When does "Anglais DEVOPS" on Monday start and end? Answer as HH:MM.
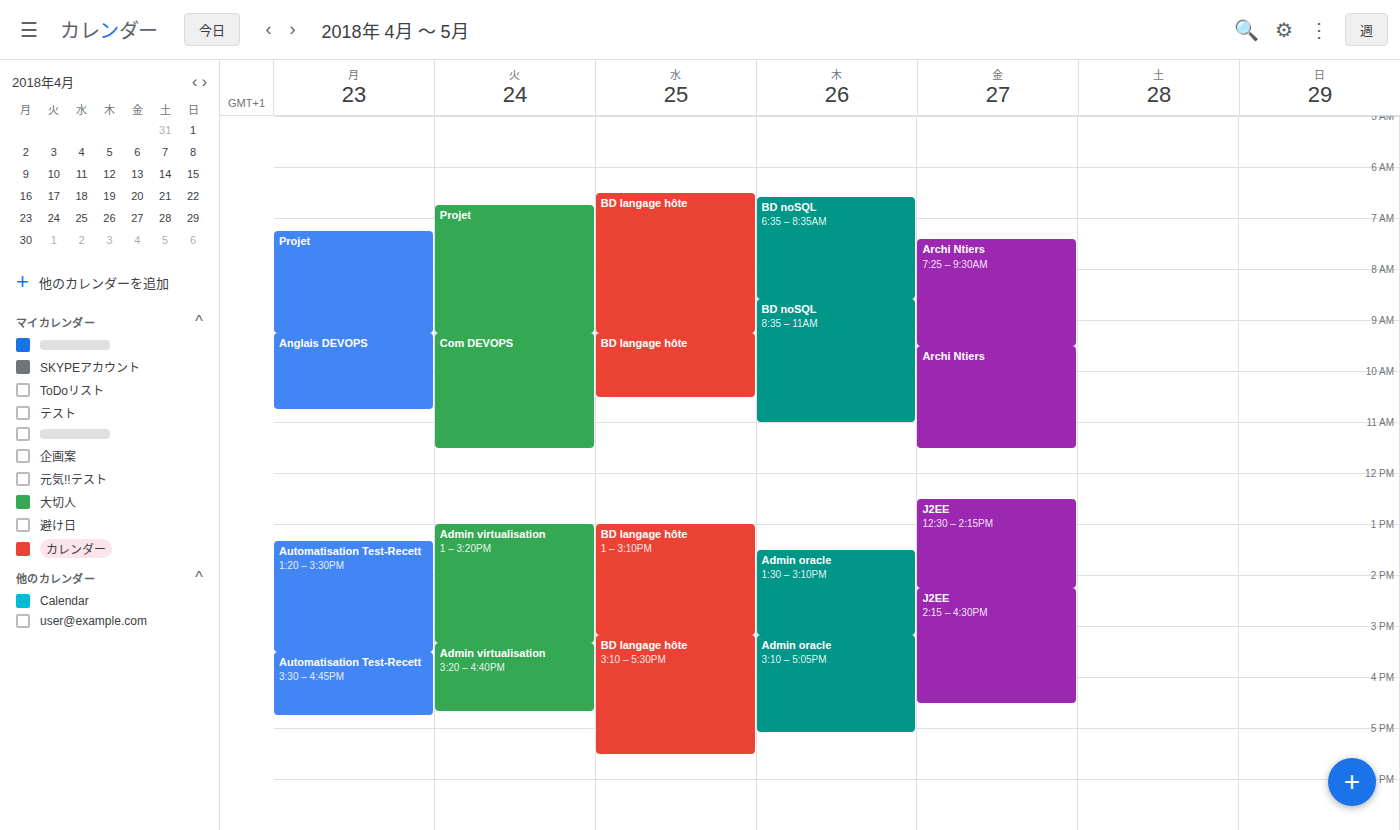
09:15 to 10:45